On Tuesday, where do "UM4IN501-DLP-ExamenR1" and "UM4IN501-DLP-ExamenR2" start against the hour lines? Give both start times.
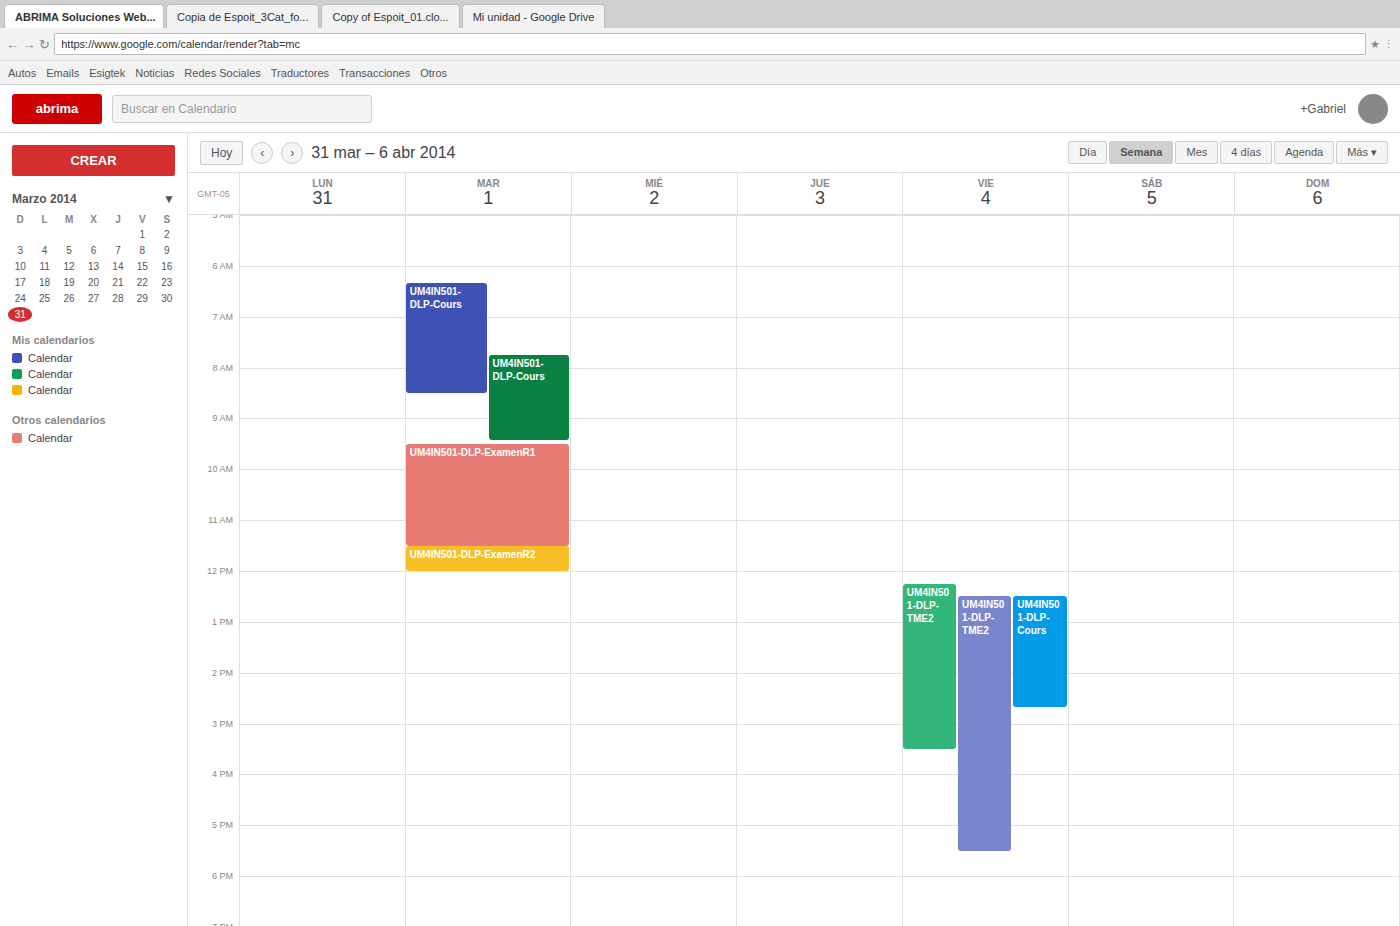
"UM4IN501-DLP-ExamenR1": 9:30 AM, halfway between the 9 AM and 10 AM lines. "UM4IN501-DLP-ExamenR2": 11:30 AM, halfway between the 11 AM and 12 PM lines.